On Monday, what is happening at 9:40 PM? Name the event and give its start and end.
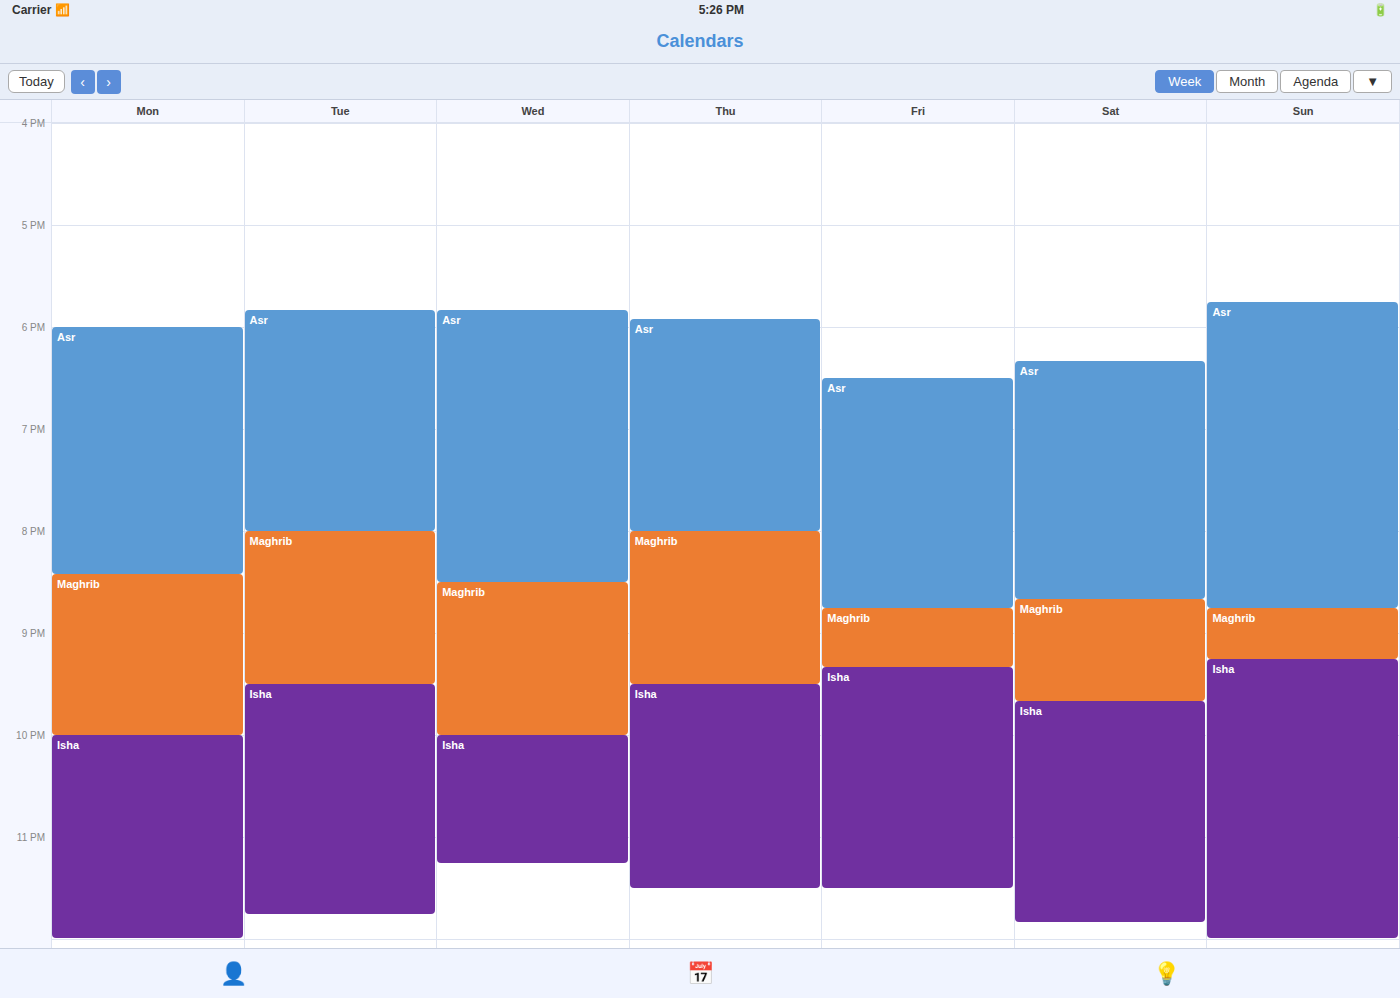
"Maghrib", 8:25 PM to 10:00 PM